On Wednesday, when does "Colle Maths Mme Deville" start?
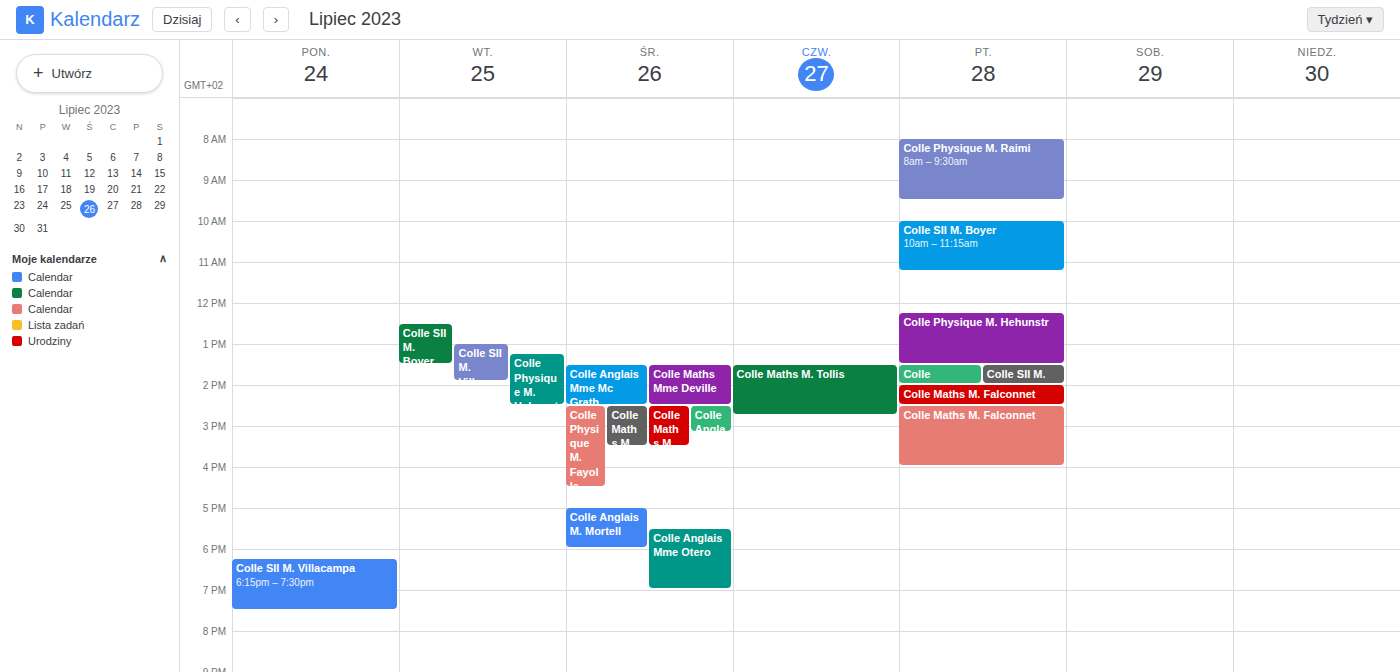
1:30 PM